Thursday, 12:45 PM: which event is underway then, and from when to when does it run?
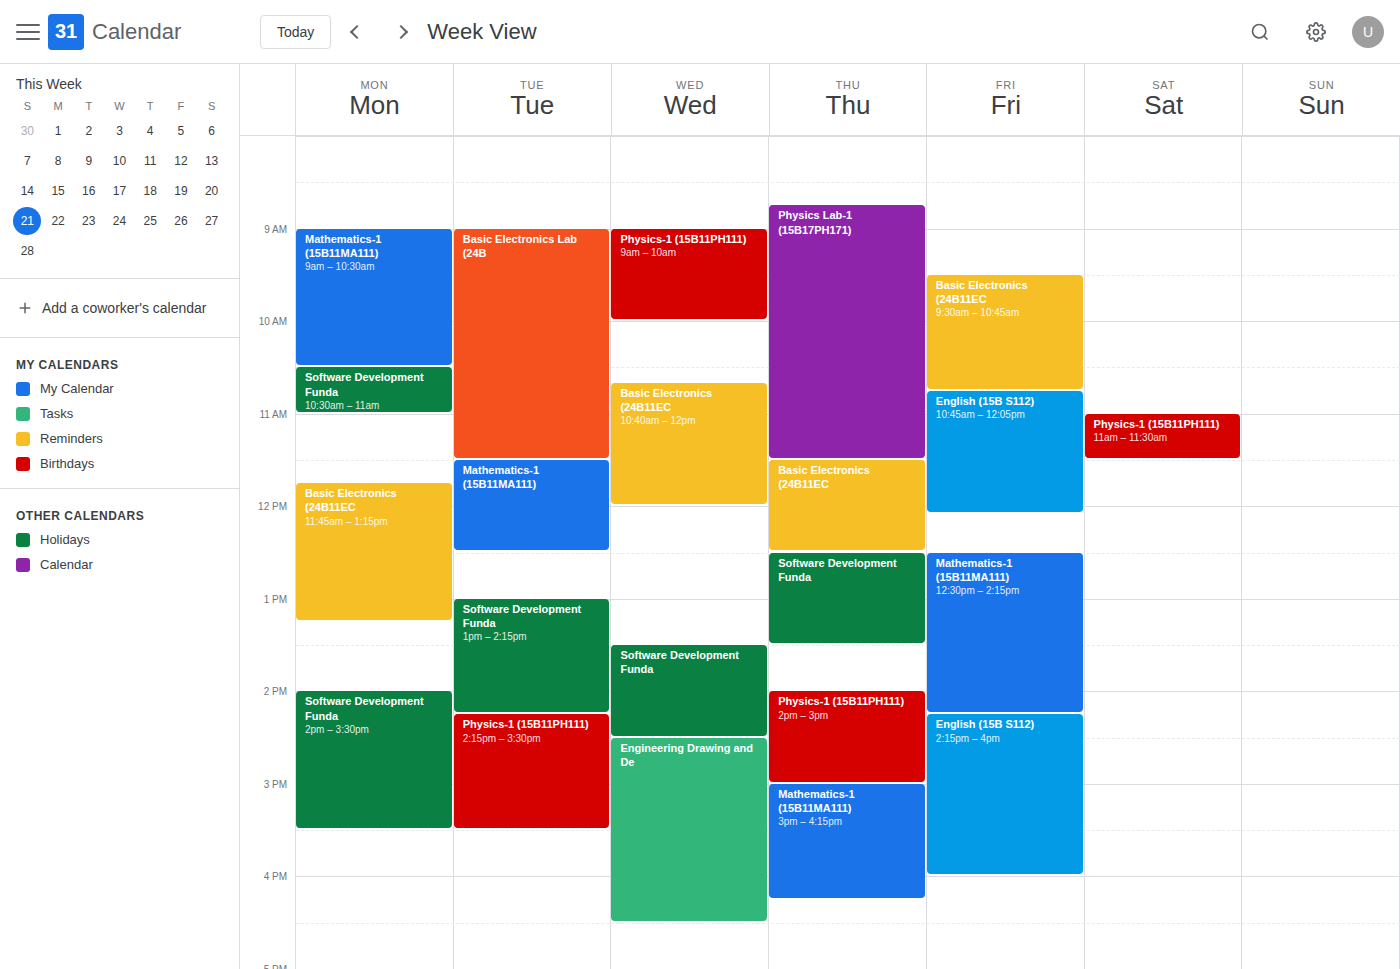
"Software Development Funda", 12:30 PM to 1:30 PM